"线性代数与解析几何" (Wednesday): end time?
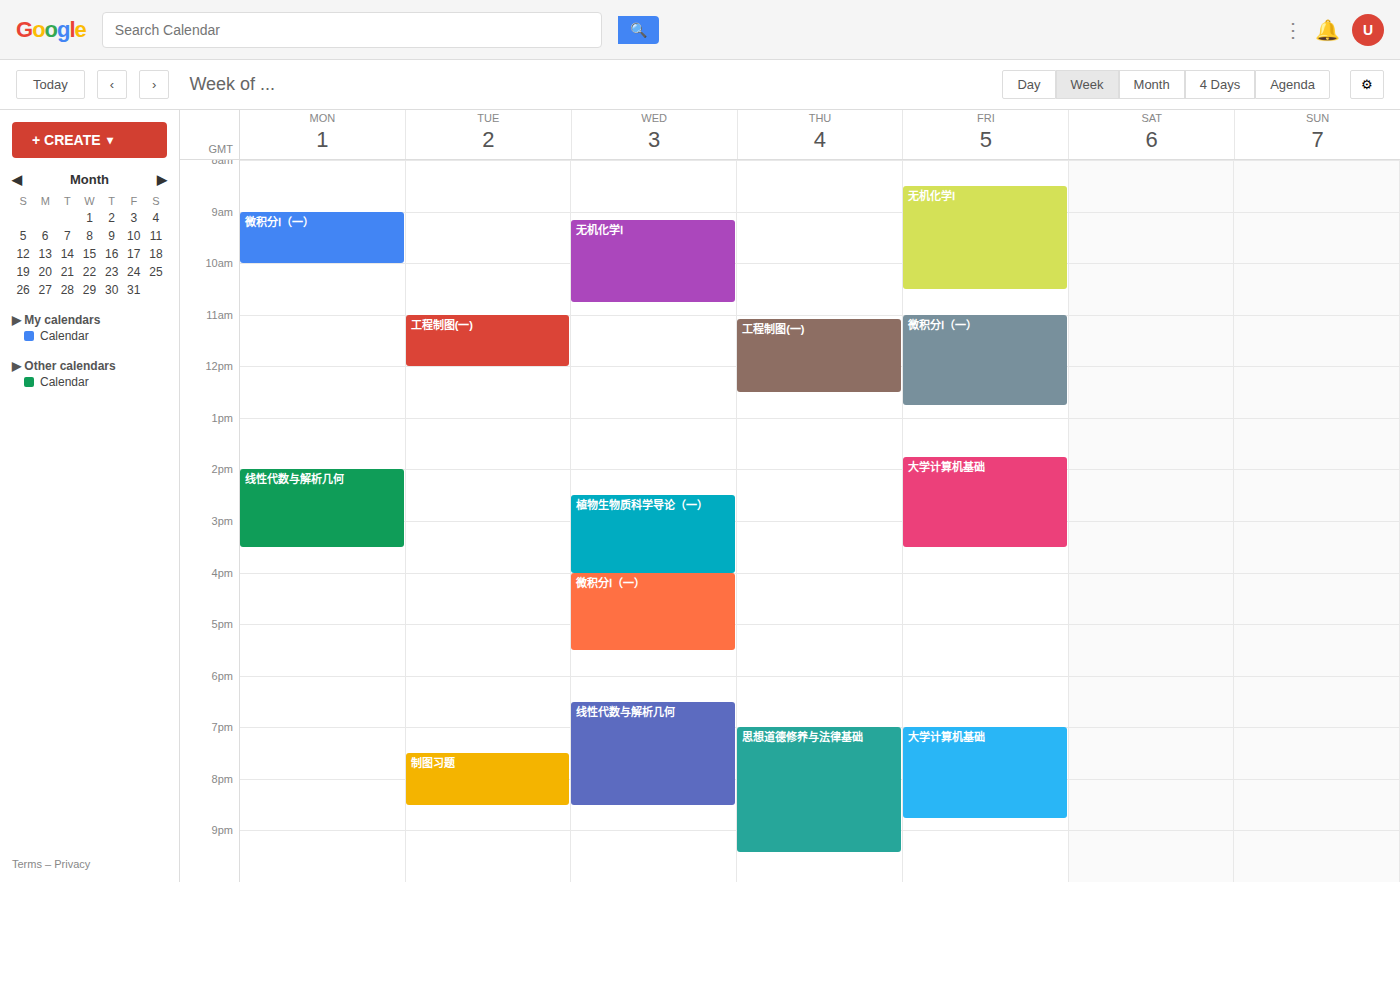
8:30 PM